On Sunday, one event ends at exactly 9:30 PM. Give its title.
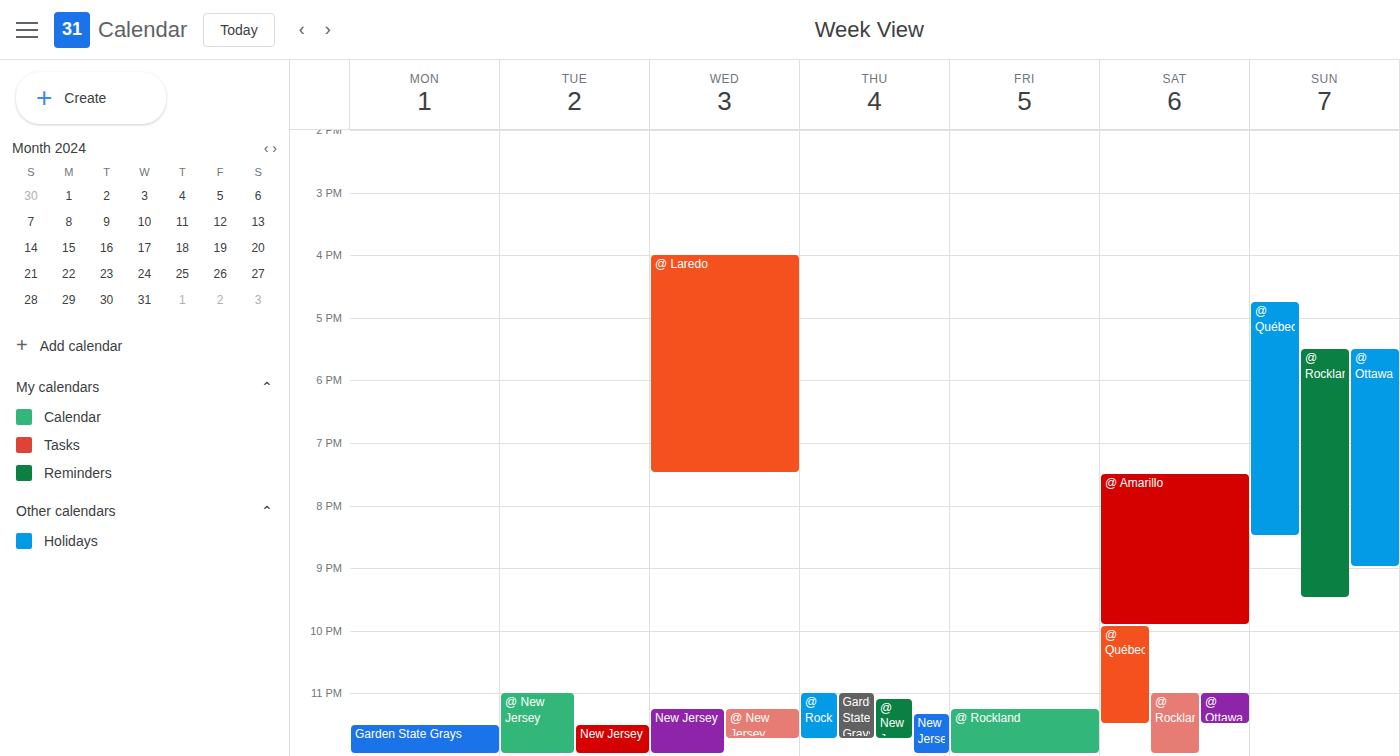
"@ Rockland"